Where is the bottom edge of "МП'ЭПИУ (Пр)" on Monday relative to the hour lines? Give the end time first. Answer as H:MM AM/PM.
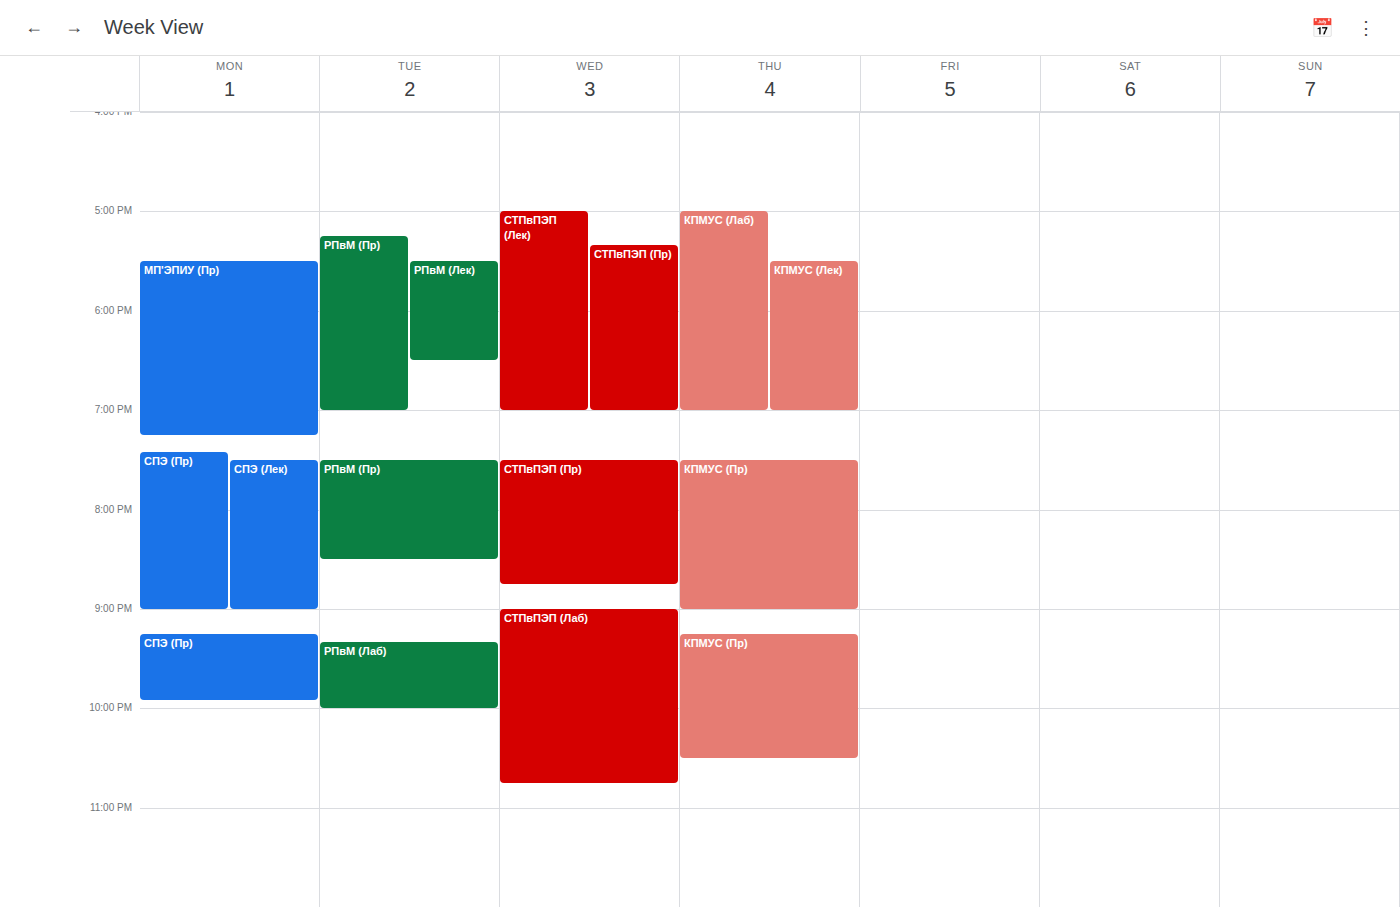
7:15 PM -- neither: a quarter of the way from the 7 PM line to the 8 PM line.